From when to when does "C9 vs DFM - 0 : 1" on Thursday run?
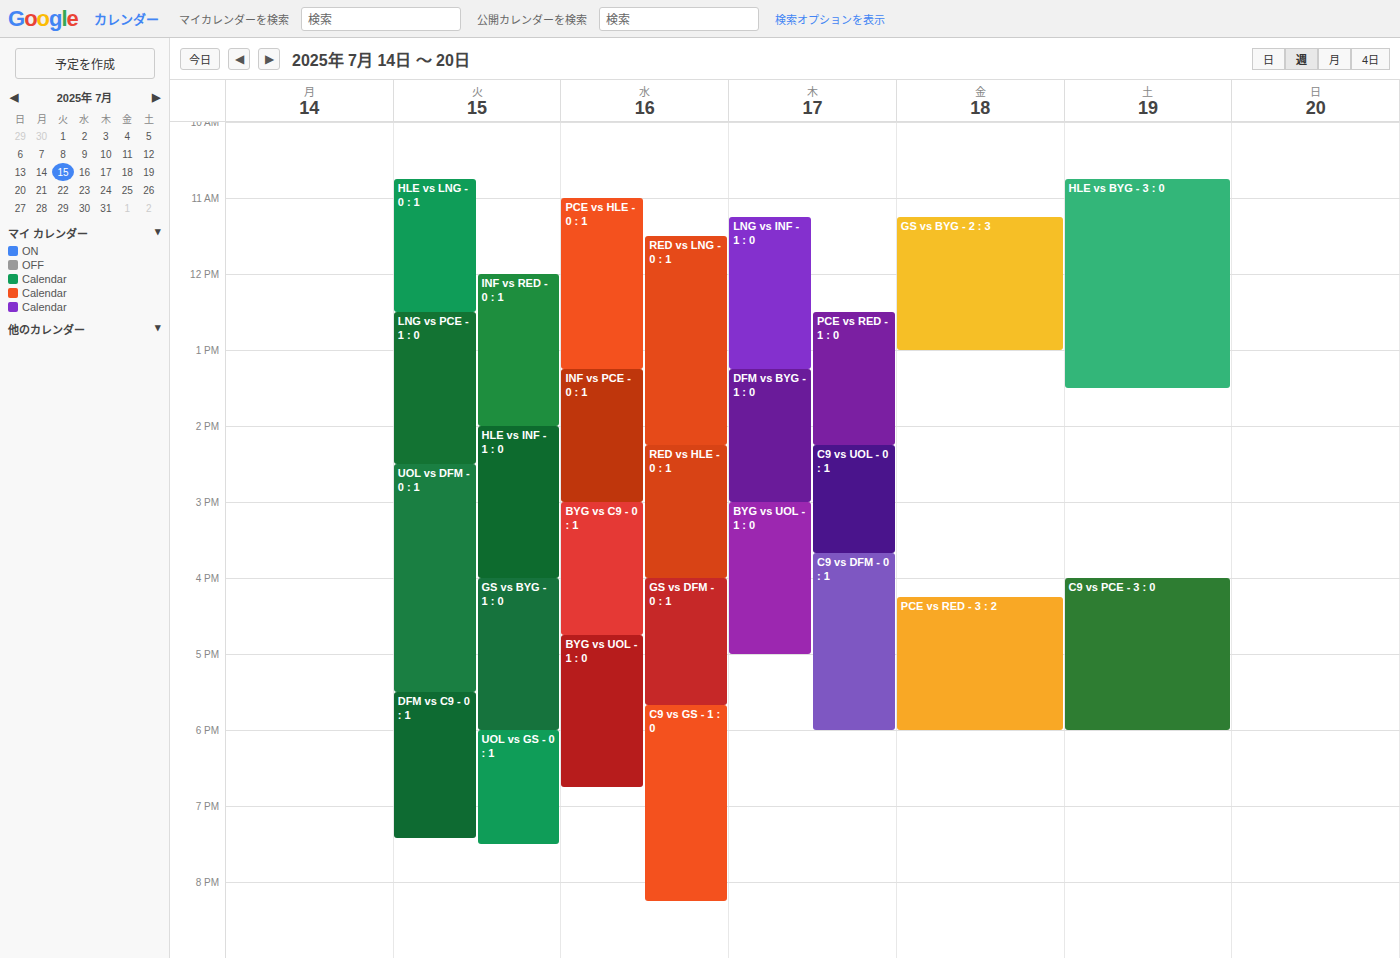
3:40 PM to 6:00 PM